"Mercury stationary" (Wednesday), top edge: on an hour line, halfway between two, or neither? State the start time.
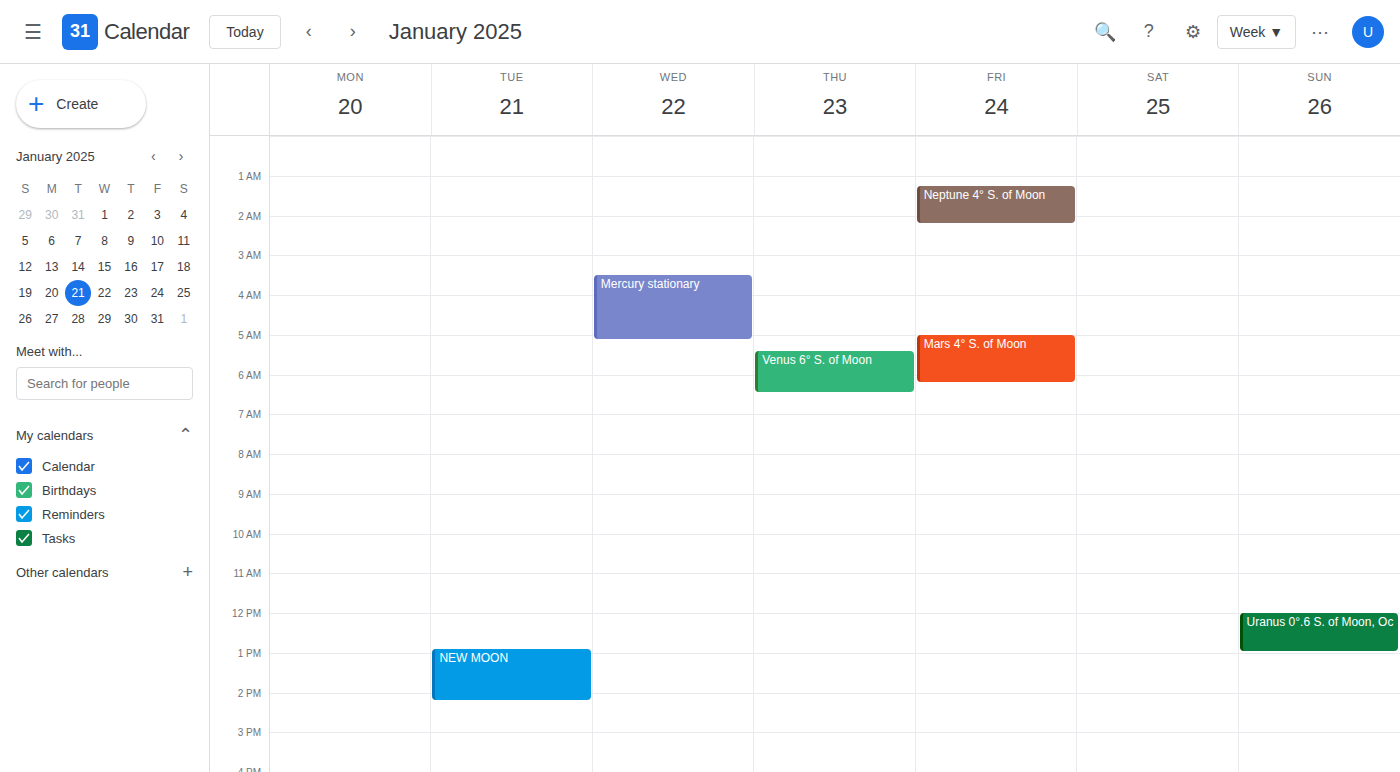
3:30 AM -- halfway between the 3 AM and 4 AM lines.